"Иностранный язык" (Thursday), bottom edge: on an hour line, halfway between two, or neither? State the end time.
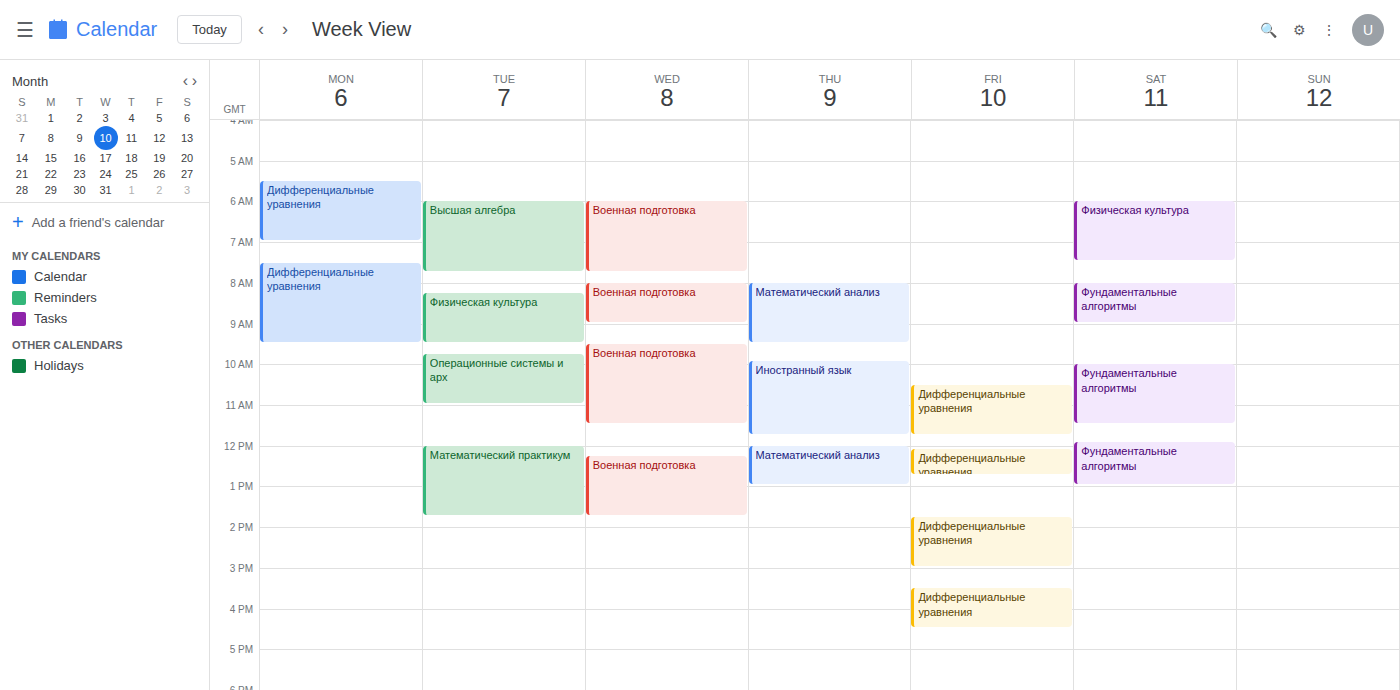
11:45 -- neither: three quarters of the way from the 11:00 line to the 12:00 line.